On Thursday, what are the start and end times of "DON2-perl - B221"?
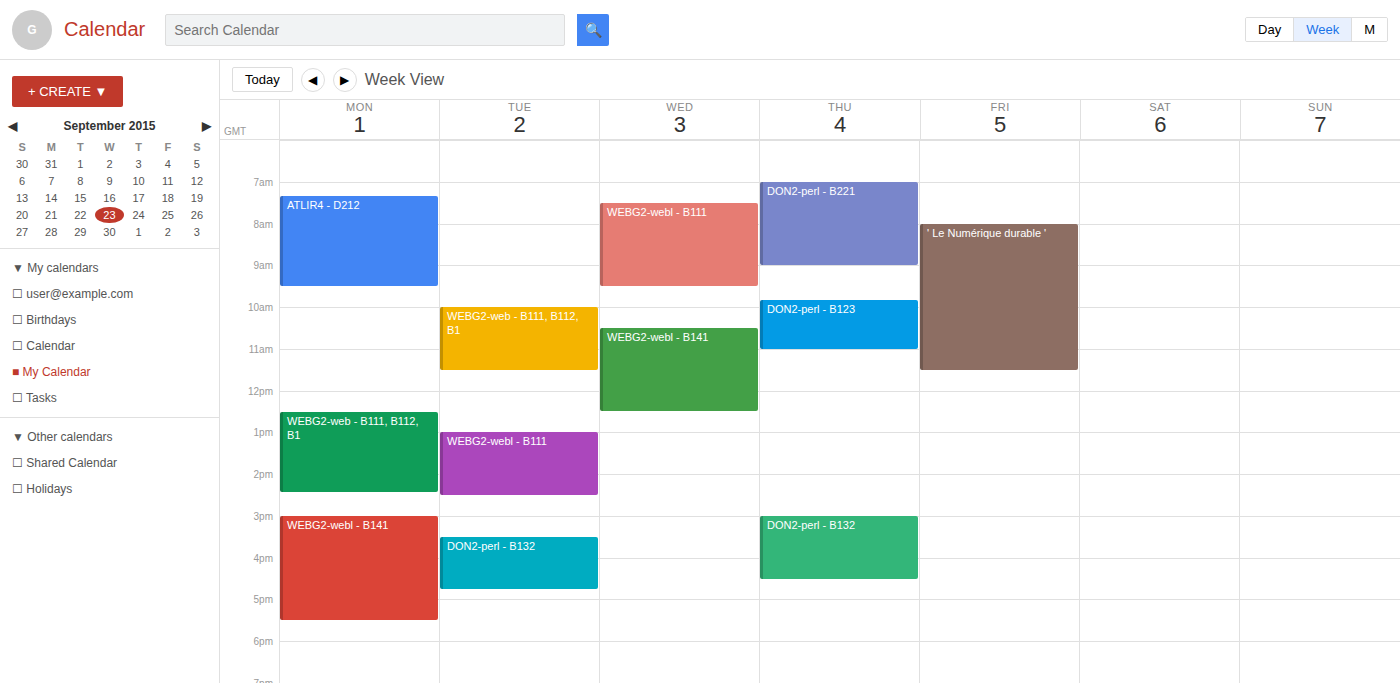
7:00 AM to 9:00 AM